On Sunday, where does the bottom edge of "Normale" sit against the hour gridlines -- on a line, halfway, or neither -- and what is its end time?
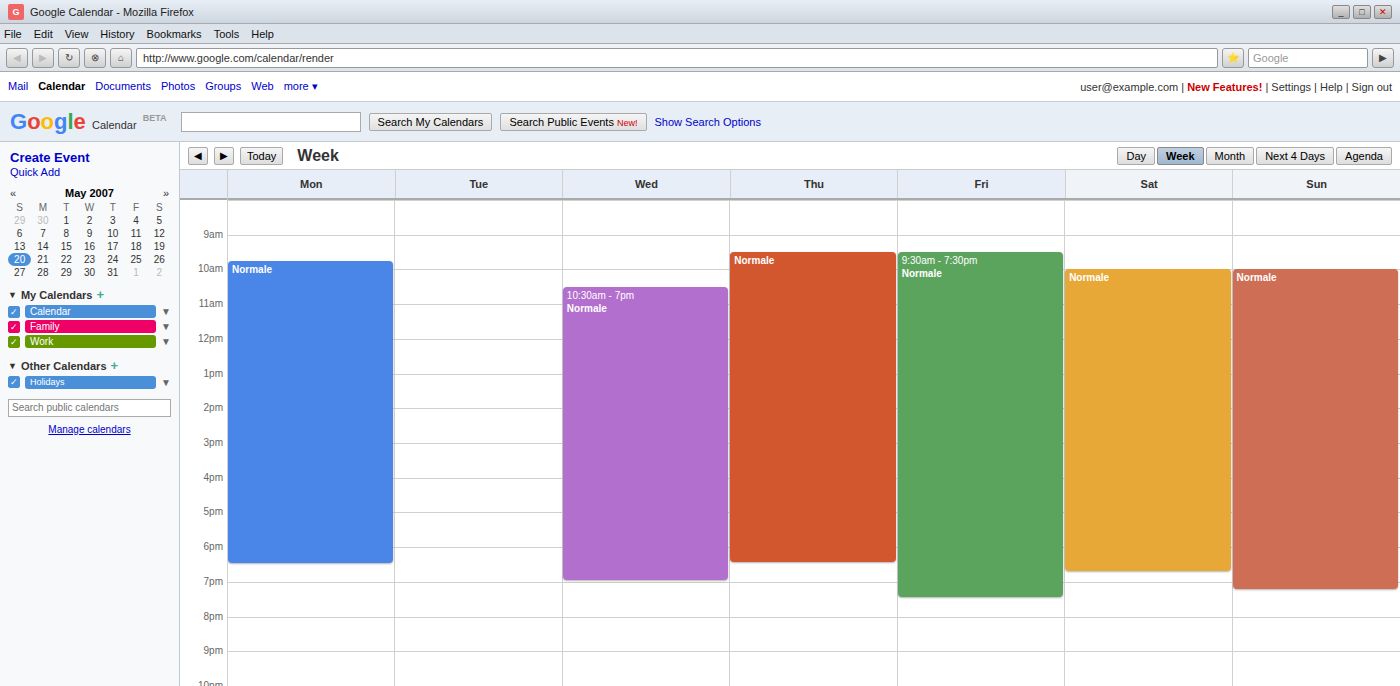
7:15 PM -- neither: a quarter of the way from the 7 PM line to the 8 PM line.